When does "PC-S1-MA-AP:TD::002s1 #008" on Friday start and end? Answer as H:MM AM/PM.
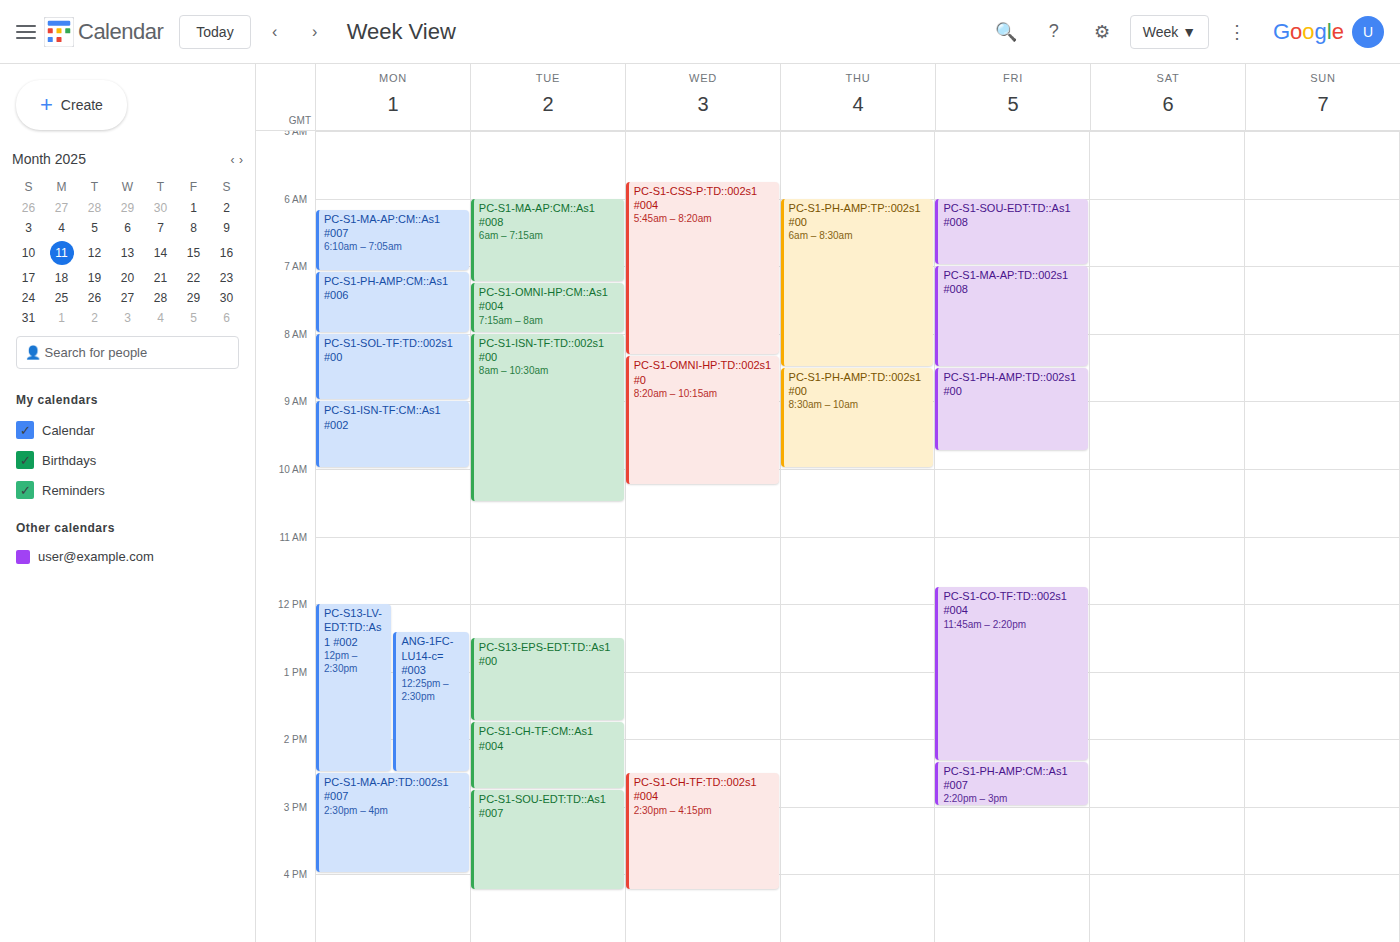
7:00 AM to 8:30 AM